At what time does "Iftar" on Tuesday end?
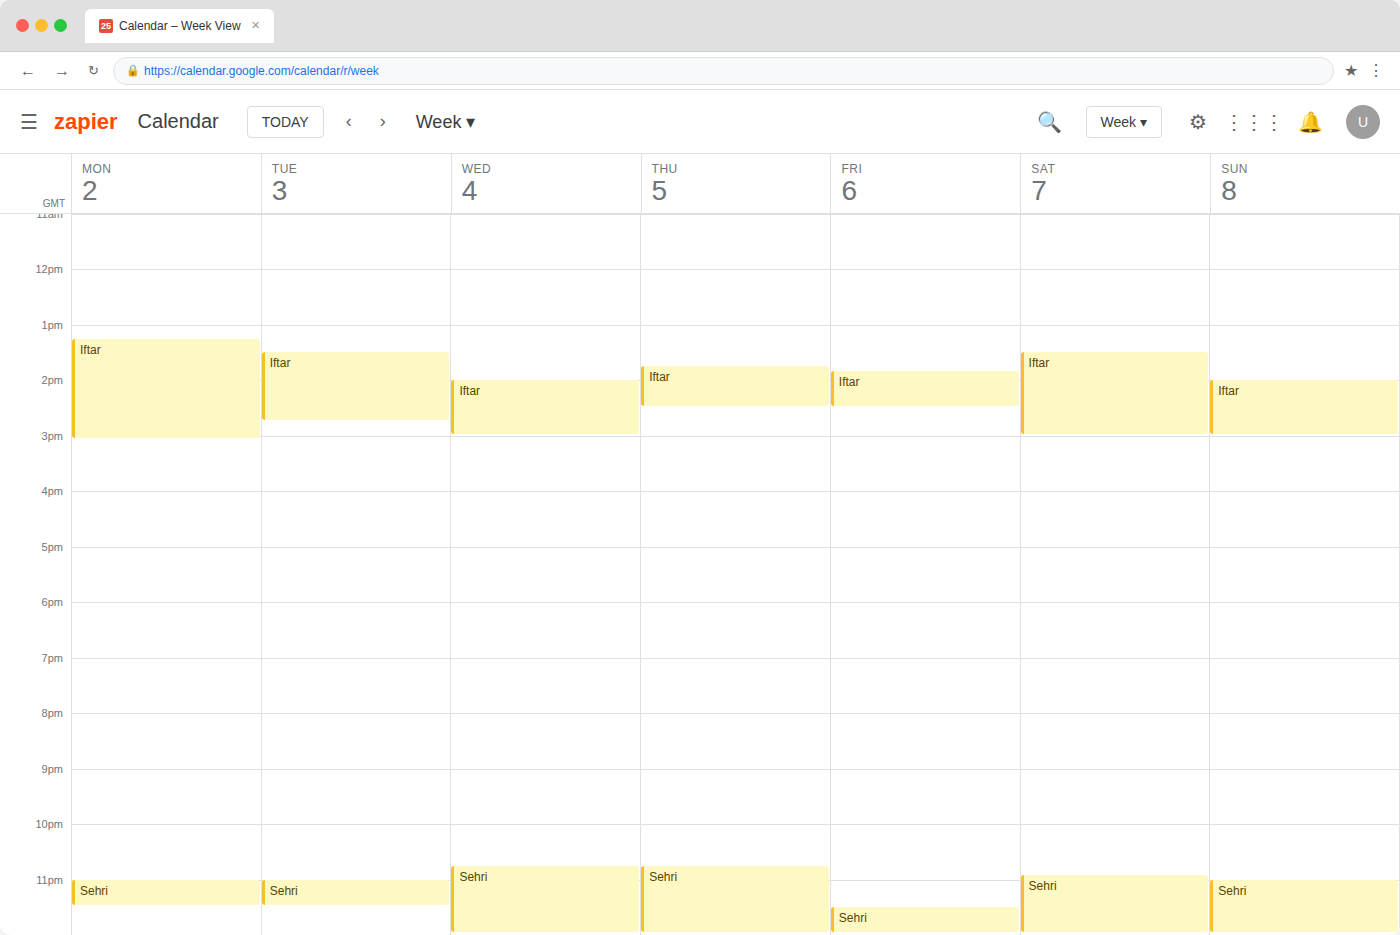
2:45 PM